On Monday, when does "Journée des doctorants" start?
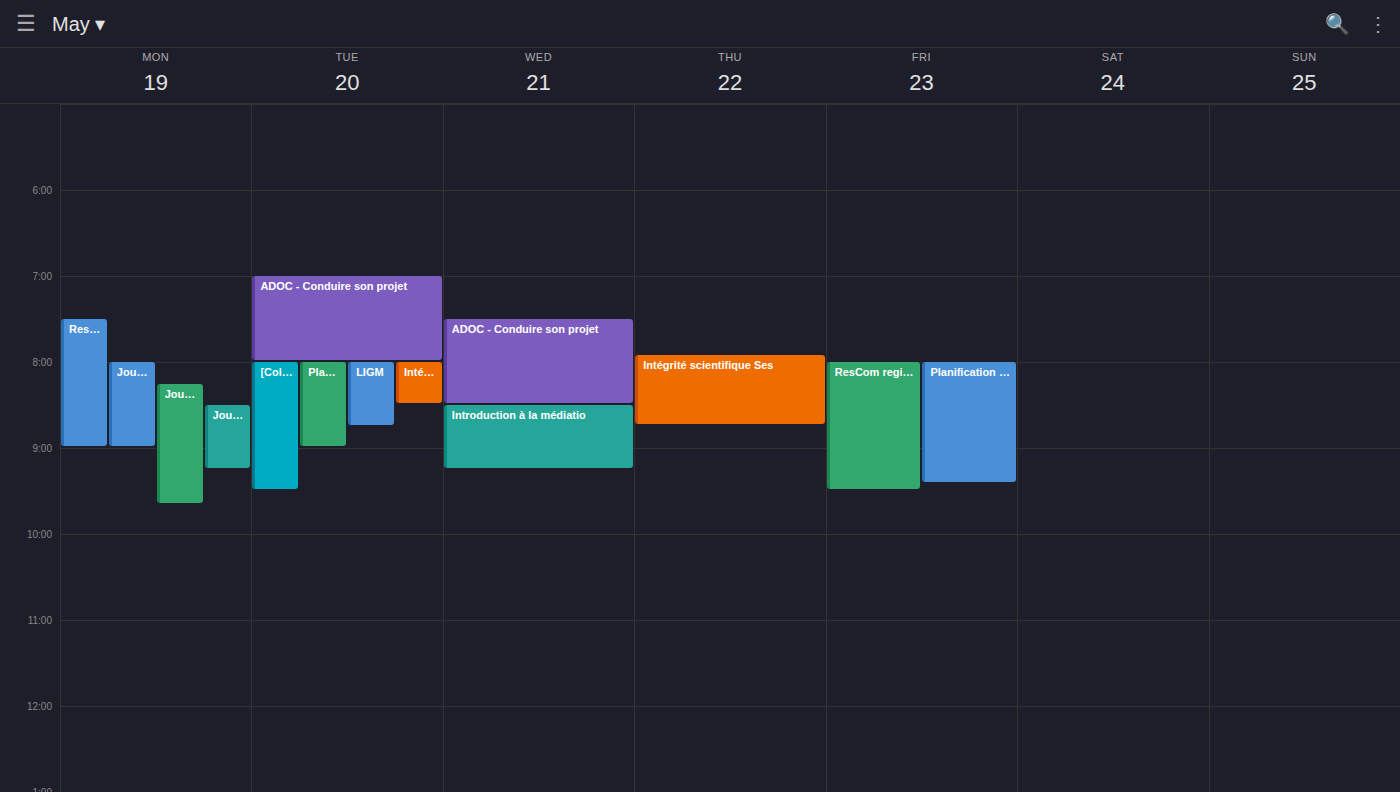
8:15 AM